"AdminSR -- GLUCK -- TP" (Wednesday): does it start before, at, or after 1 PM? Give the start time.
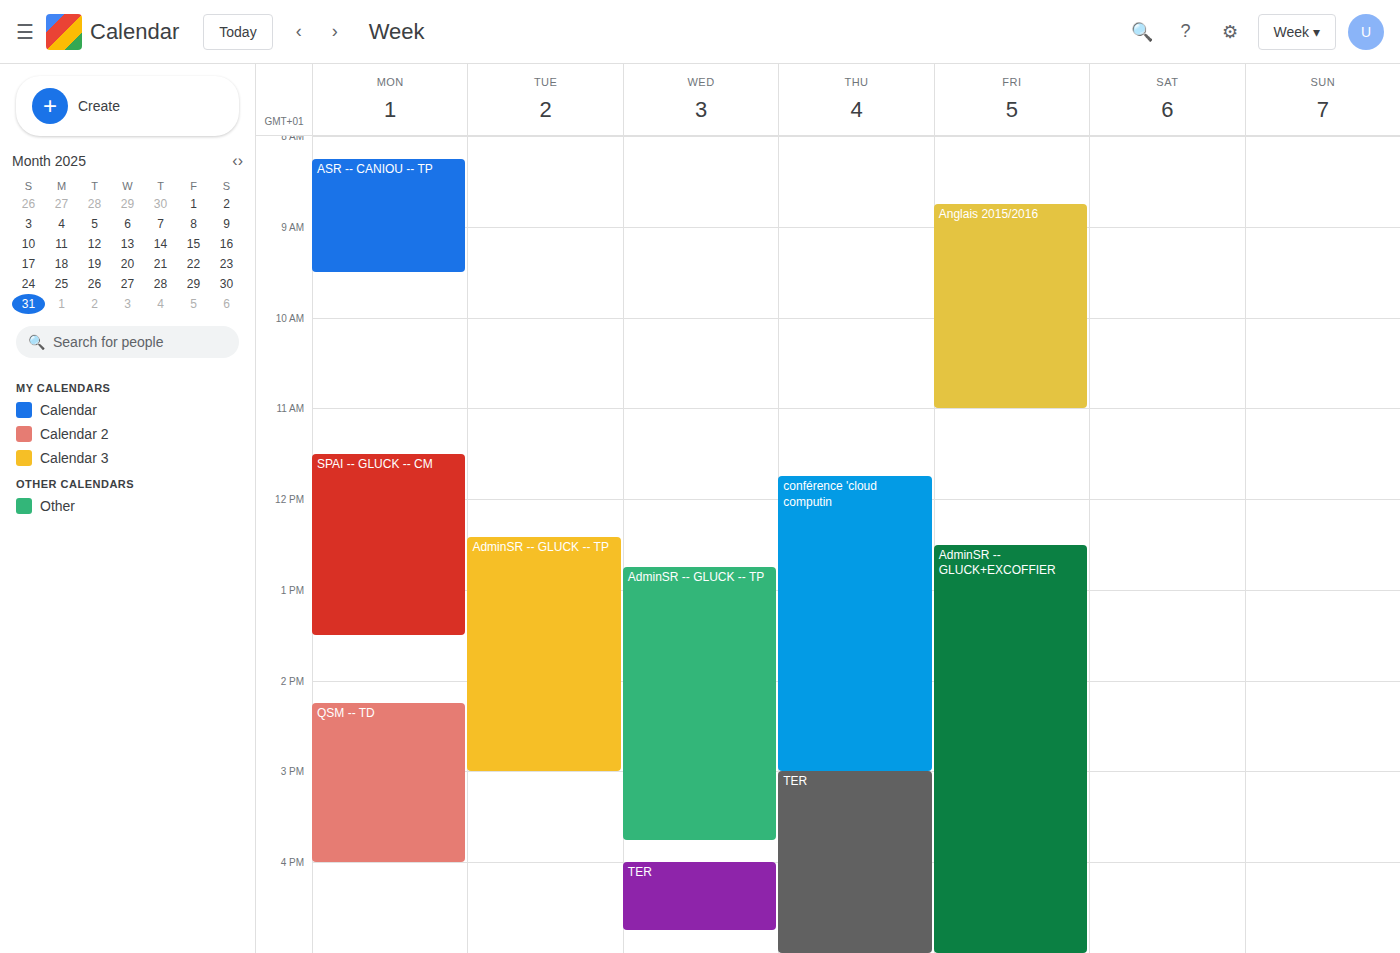
12:45 PM -- before 1 PM, 15 minutes above the 1 PM line.